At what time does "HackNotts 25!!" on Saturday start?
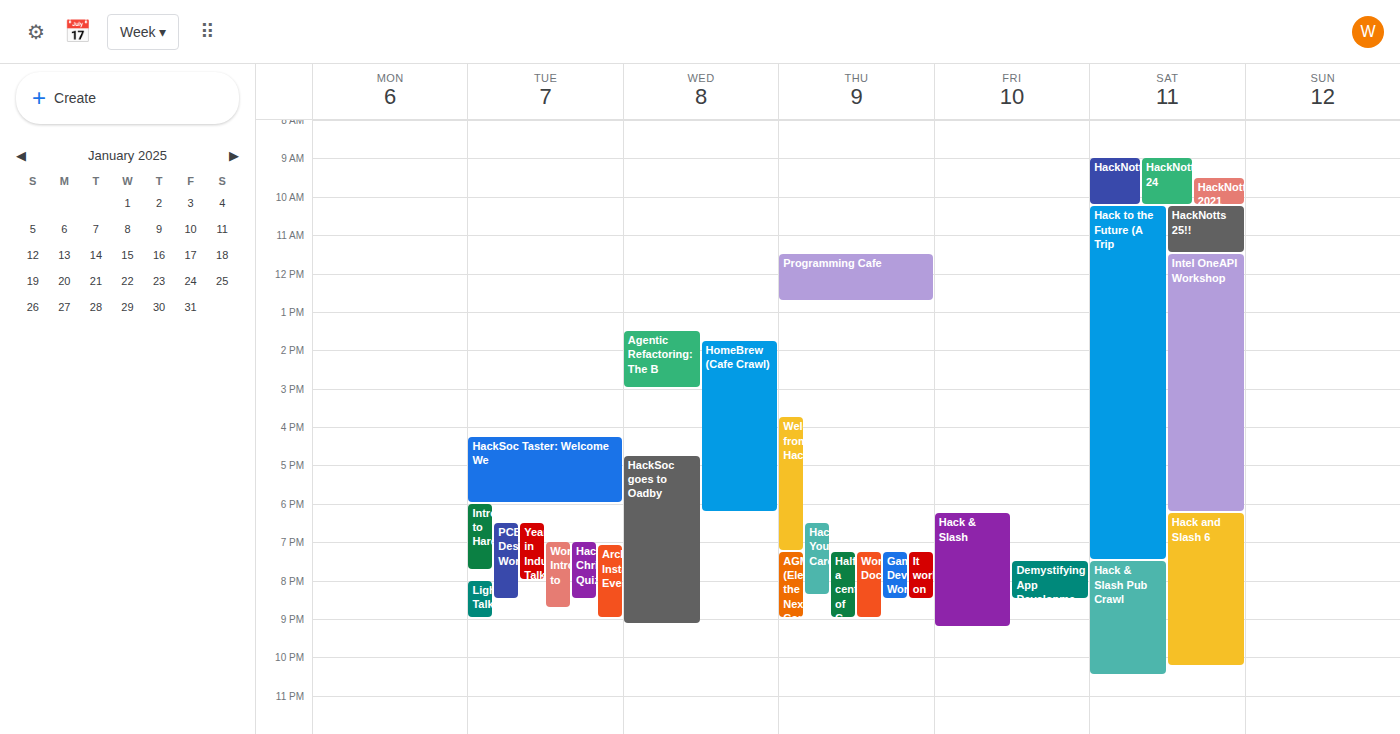
10:15 AM